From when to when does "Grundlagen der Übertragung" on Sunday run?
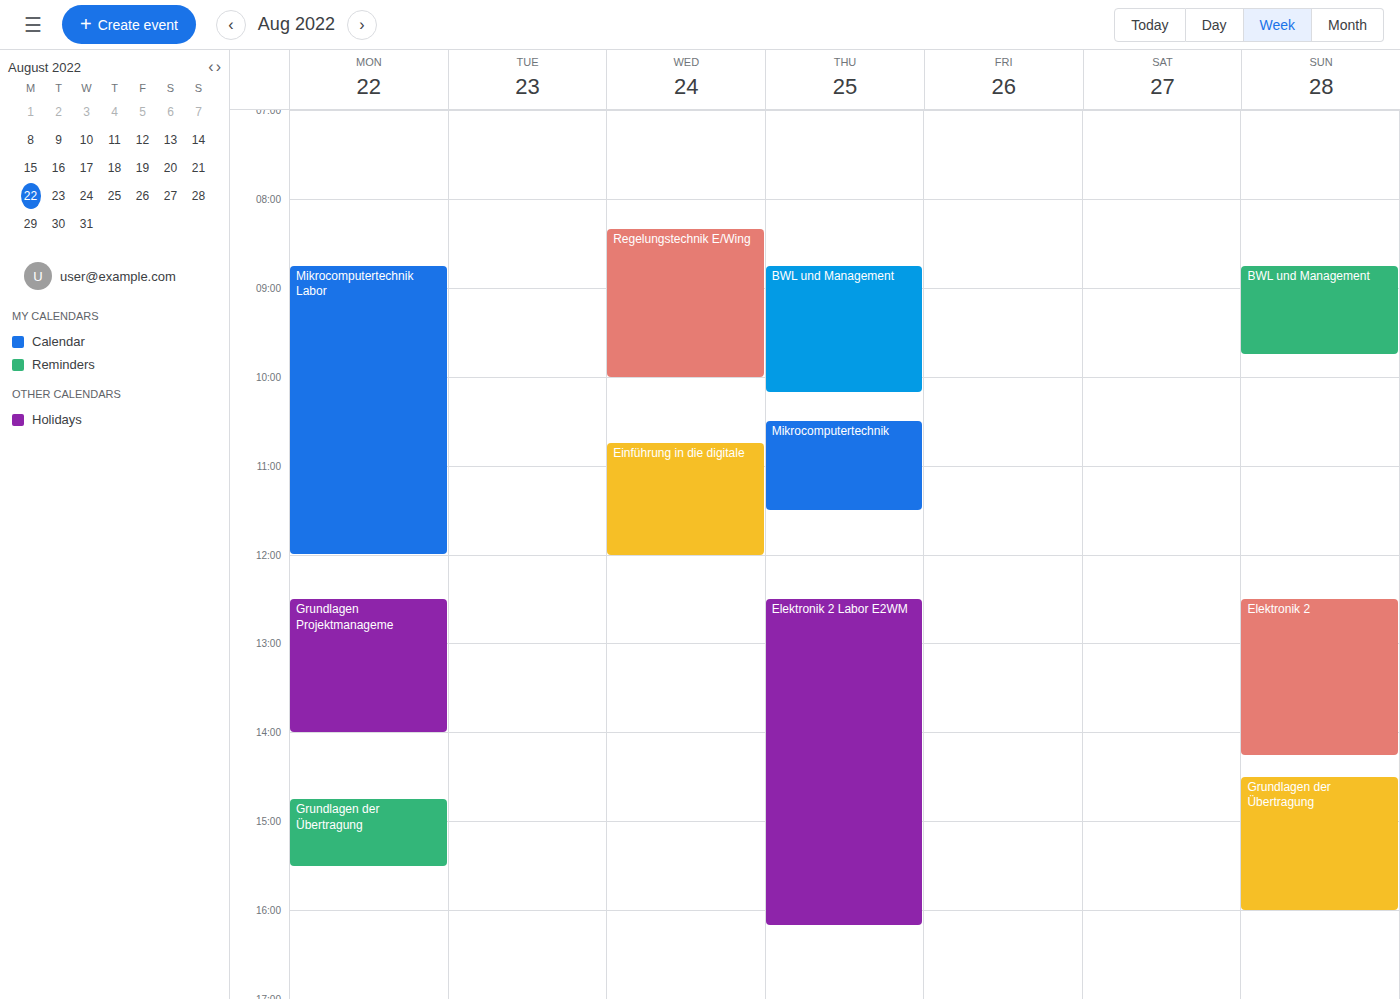
14:30 to 16:00